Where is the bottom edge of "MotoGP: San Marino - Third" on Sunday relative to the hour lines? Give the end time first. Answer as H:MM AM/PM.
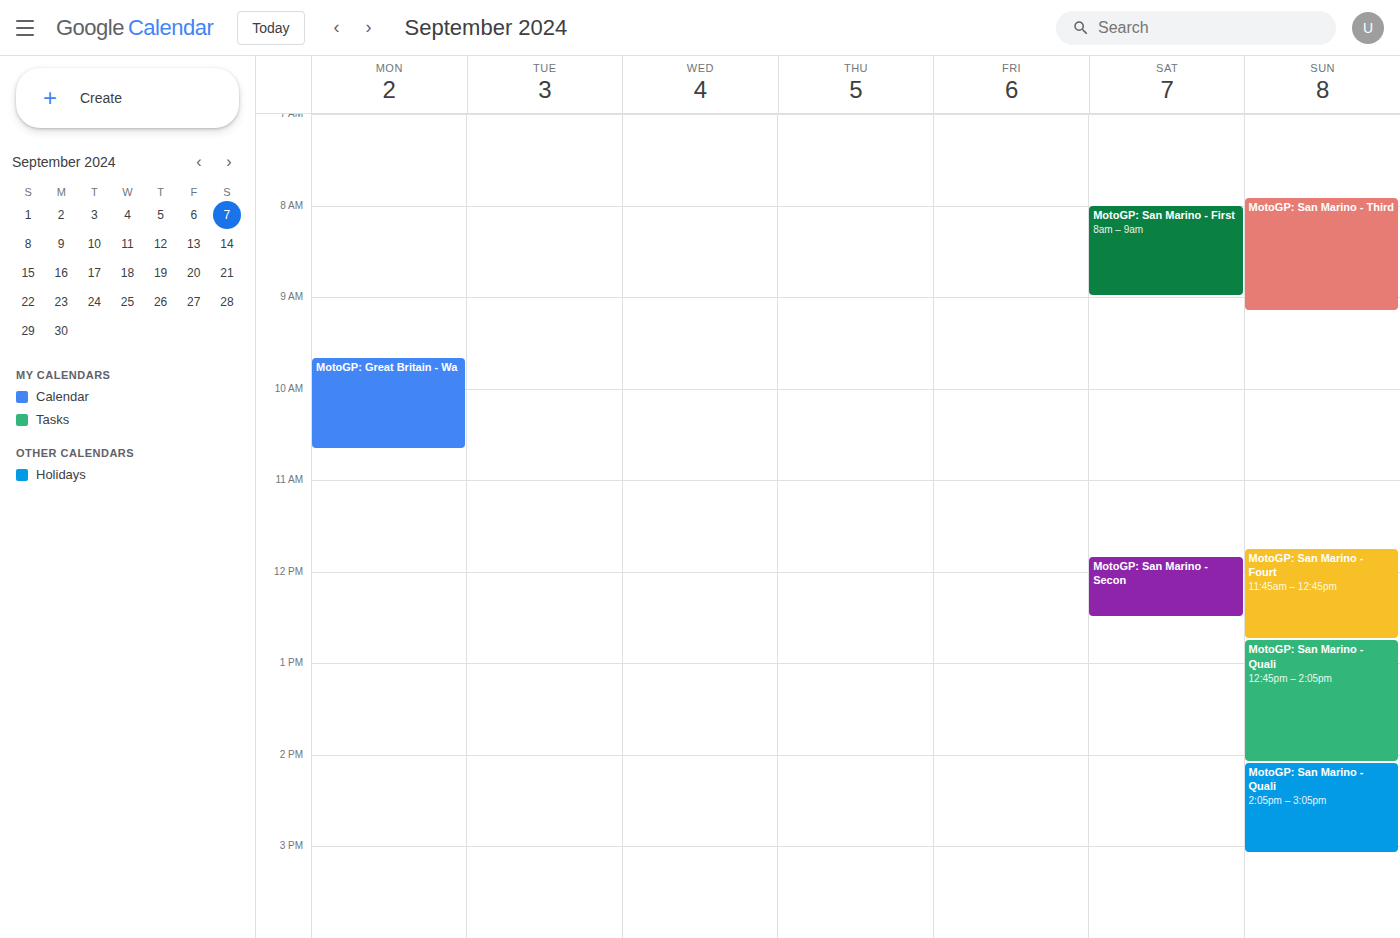
9:10 AM -- neither: 10 minutes below the 9 AM line and 50 minutes above the 10 AM line.